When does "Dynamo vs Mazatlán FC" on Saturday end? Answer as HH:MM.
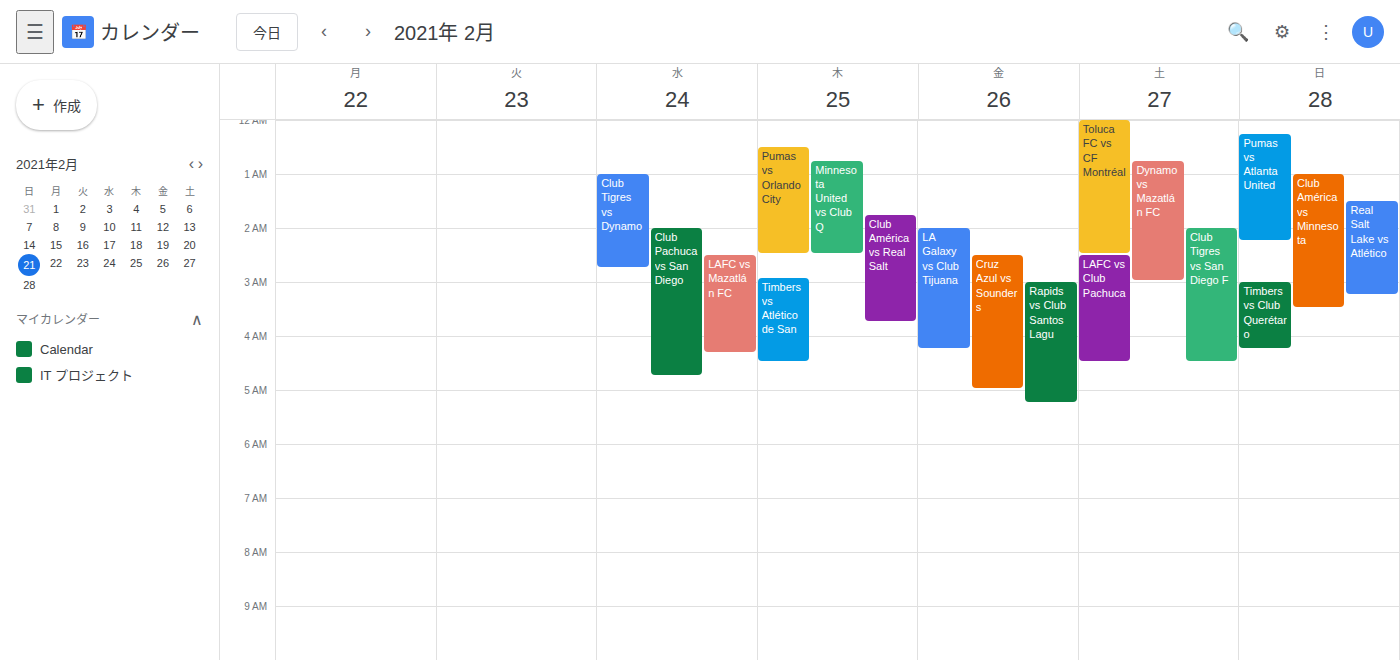
03:00